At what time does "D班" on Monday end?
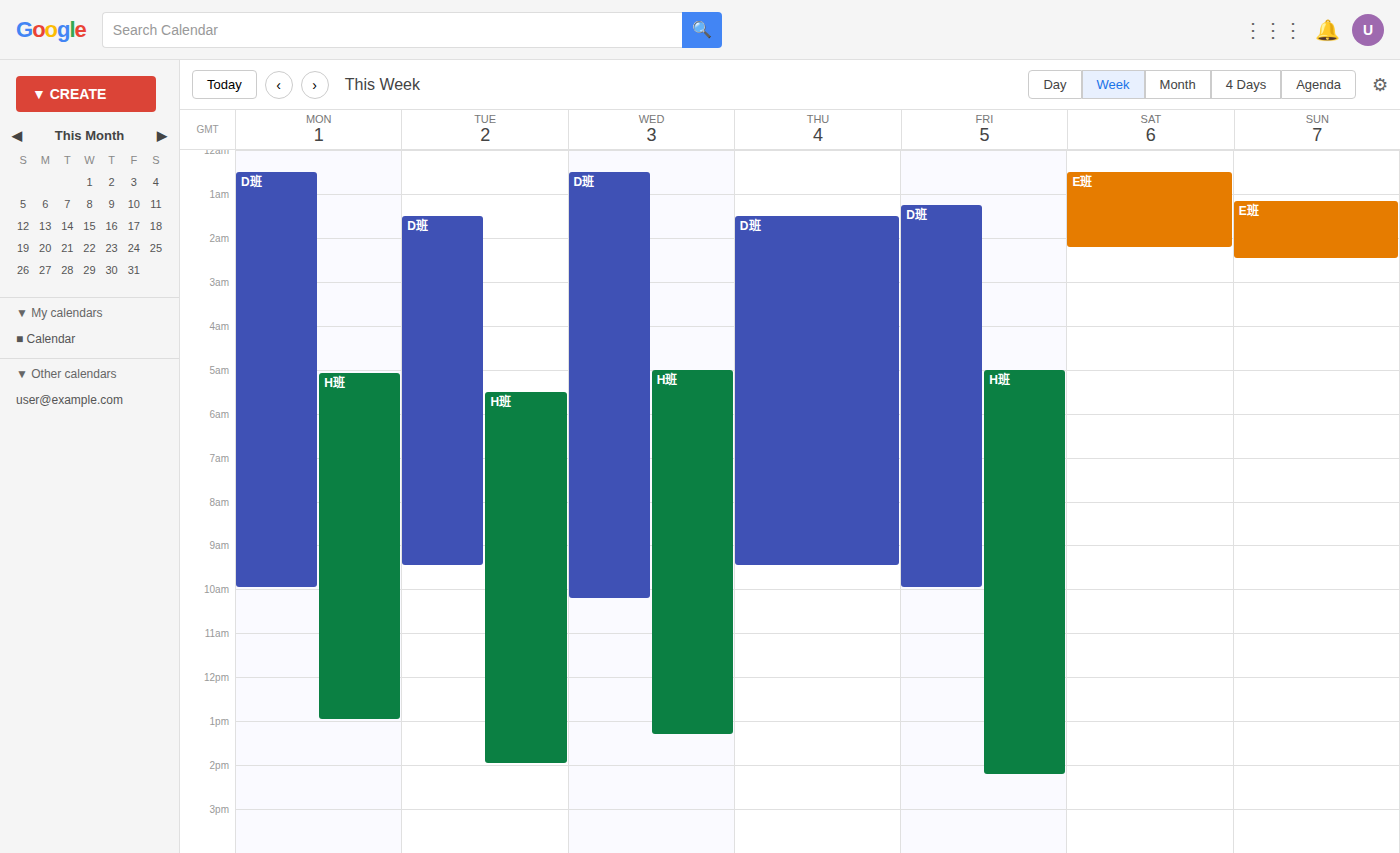
10:00 AM